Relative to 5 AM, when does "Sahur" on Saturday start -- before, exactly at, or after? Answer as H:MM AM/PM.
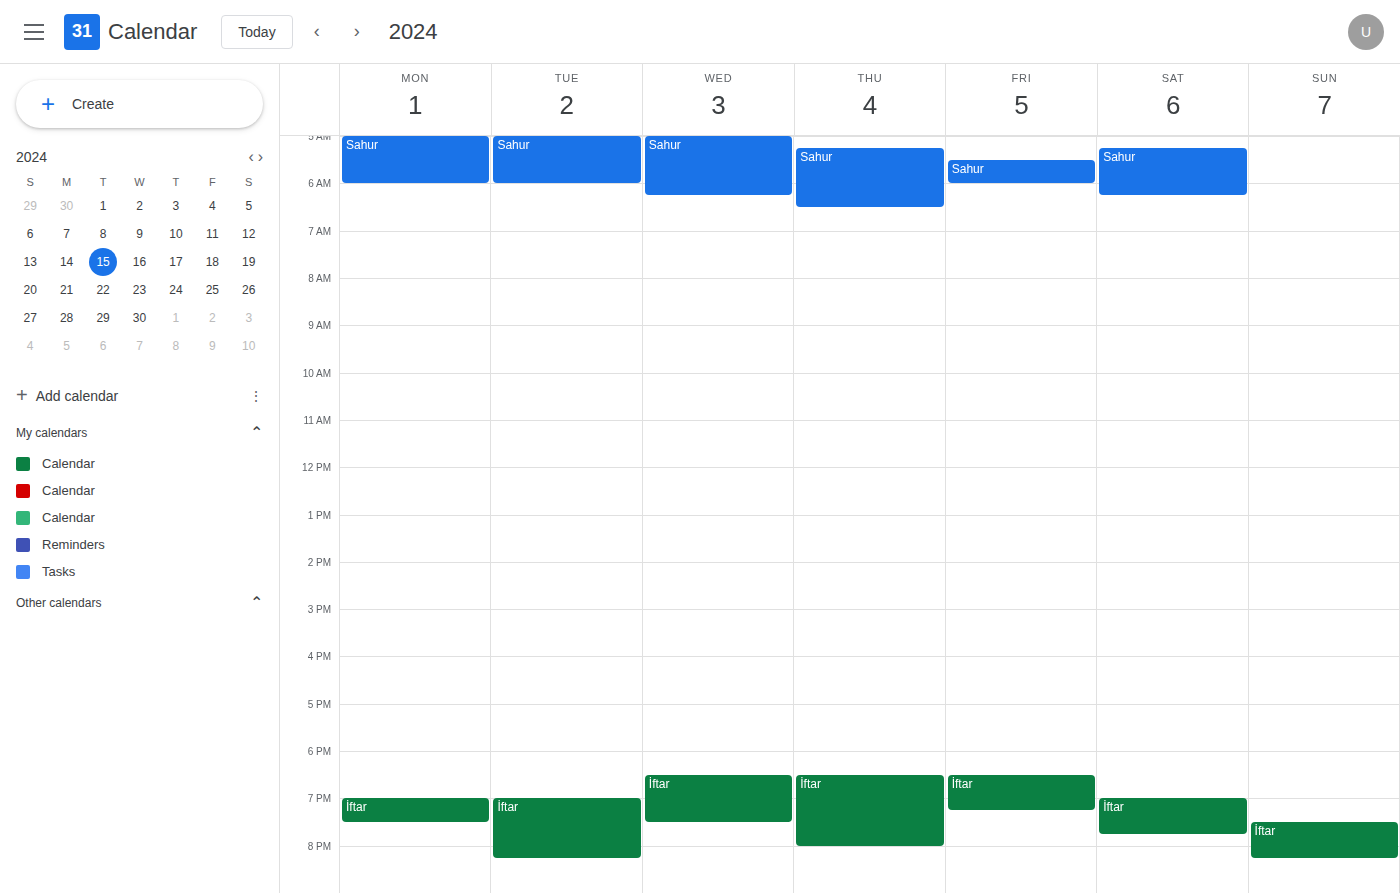
5:15 AM -- after 5 AM, 15 minutes below the 5 AM line.